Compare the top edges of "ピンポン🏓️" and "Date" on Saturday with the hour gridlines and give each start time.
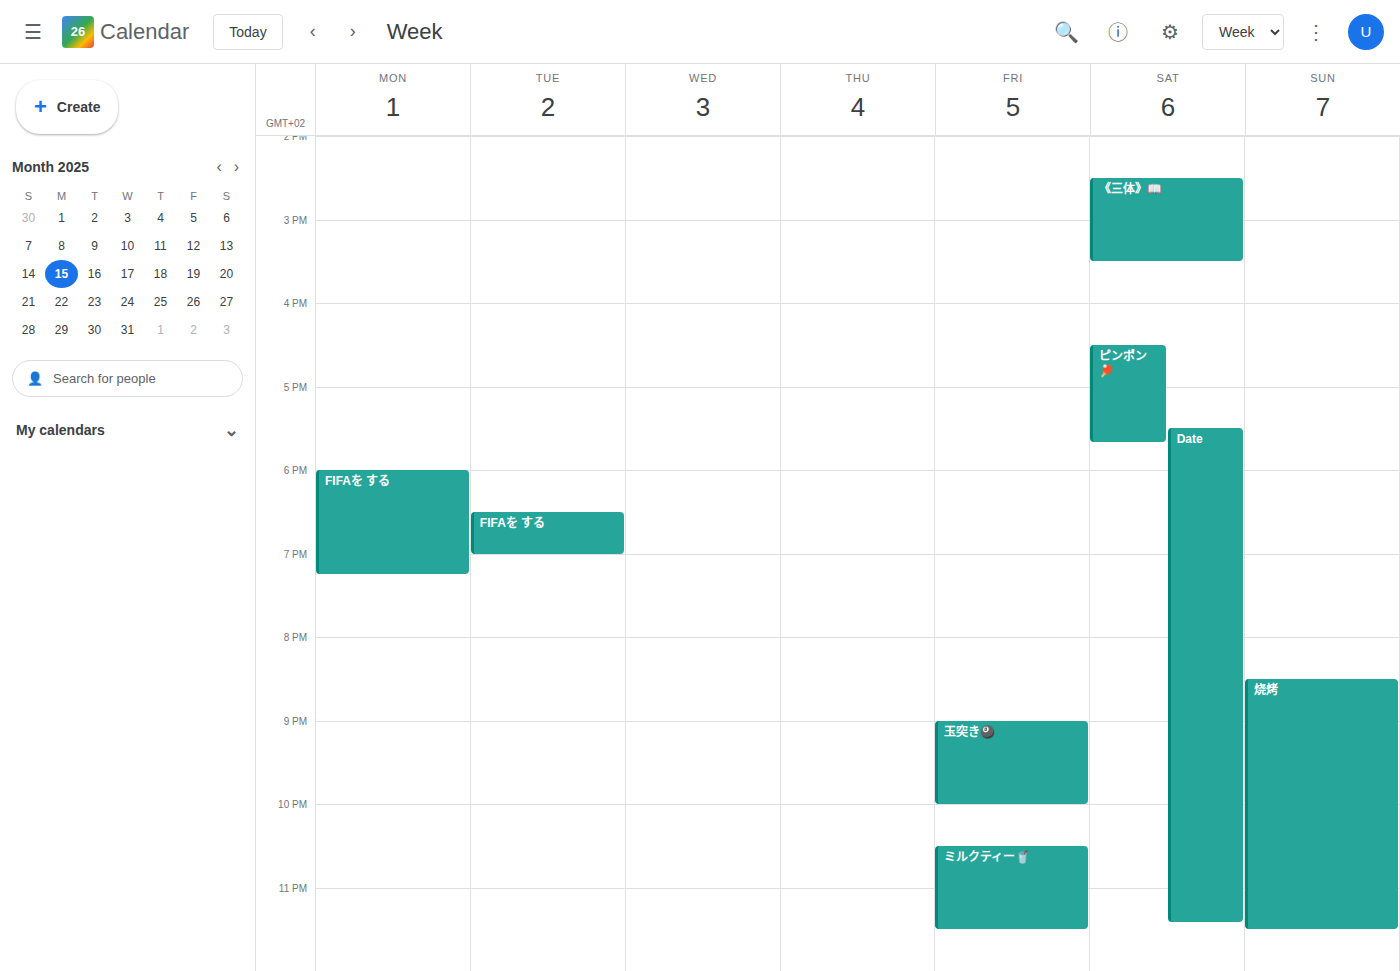
"ピンポン🏓️": 16:30, halfway between the 16:00 and 17:00 lines. "Date": 17:30, halfway between the 17:00 and 18:00 lines.